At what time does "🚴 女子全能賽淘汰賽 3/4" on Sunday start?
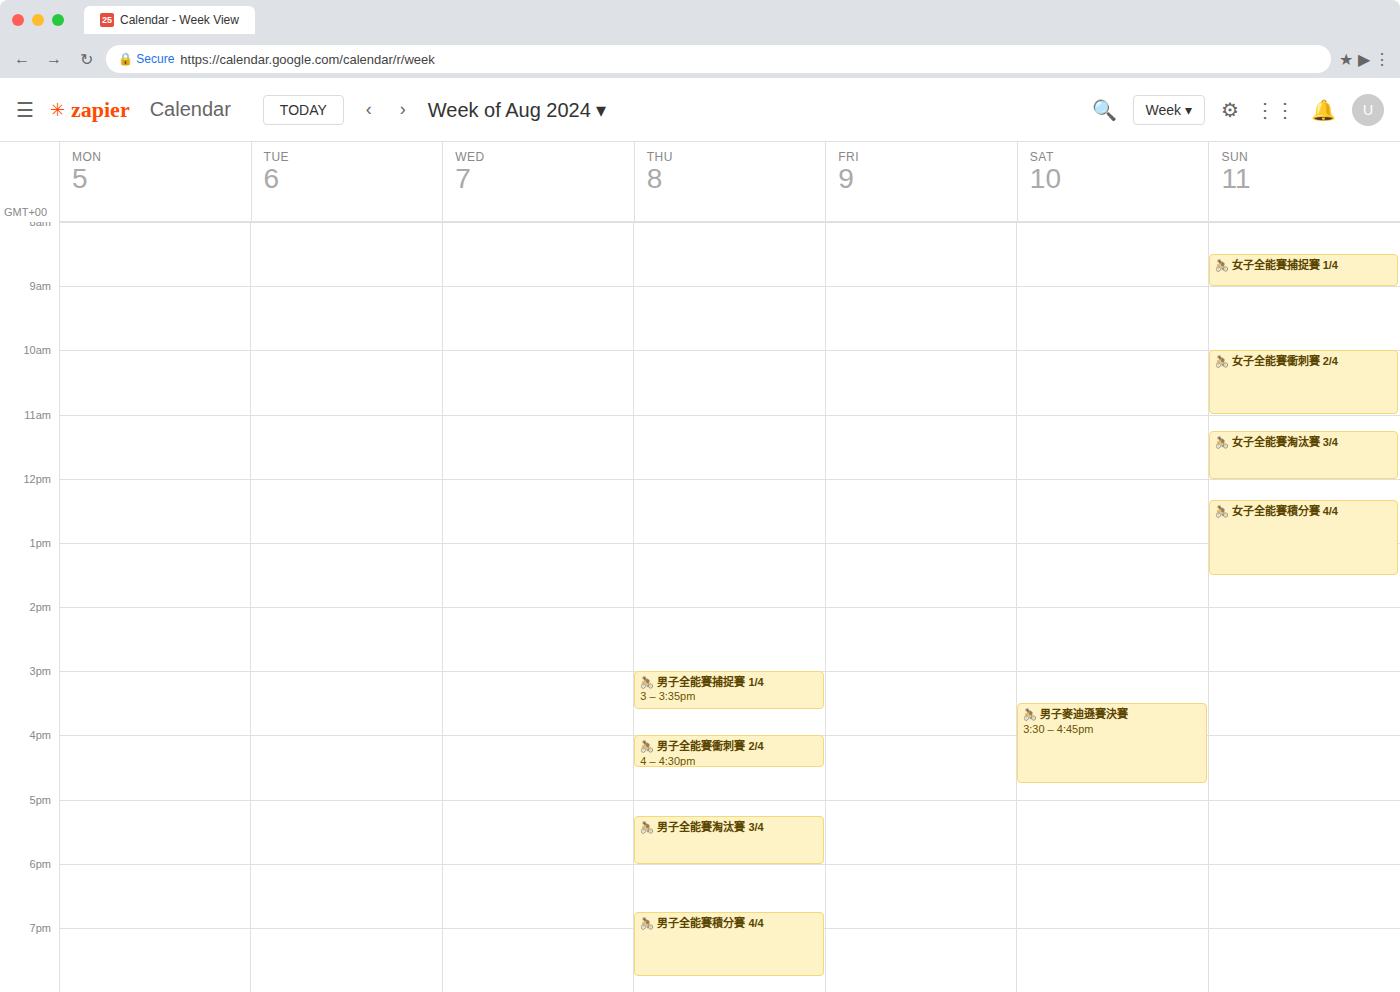
11:15